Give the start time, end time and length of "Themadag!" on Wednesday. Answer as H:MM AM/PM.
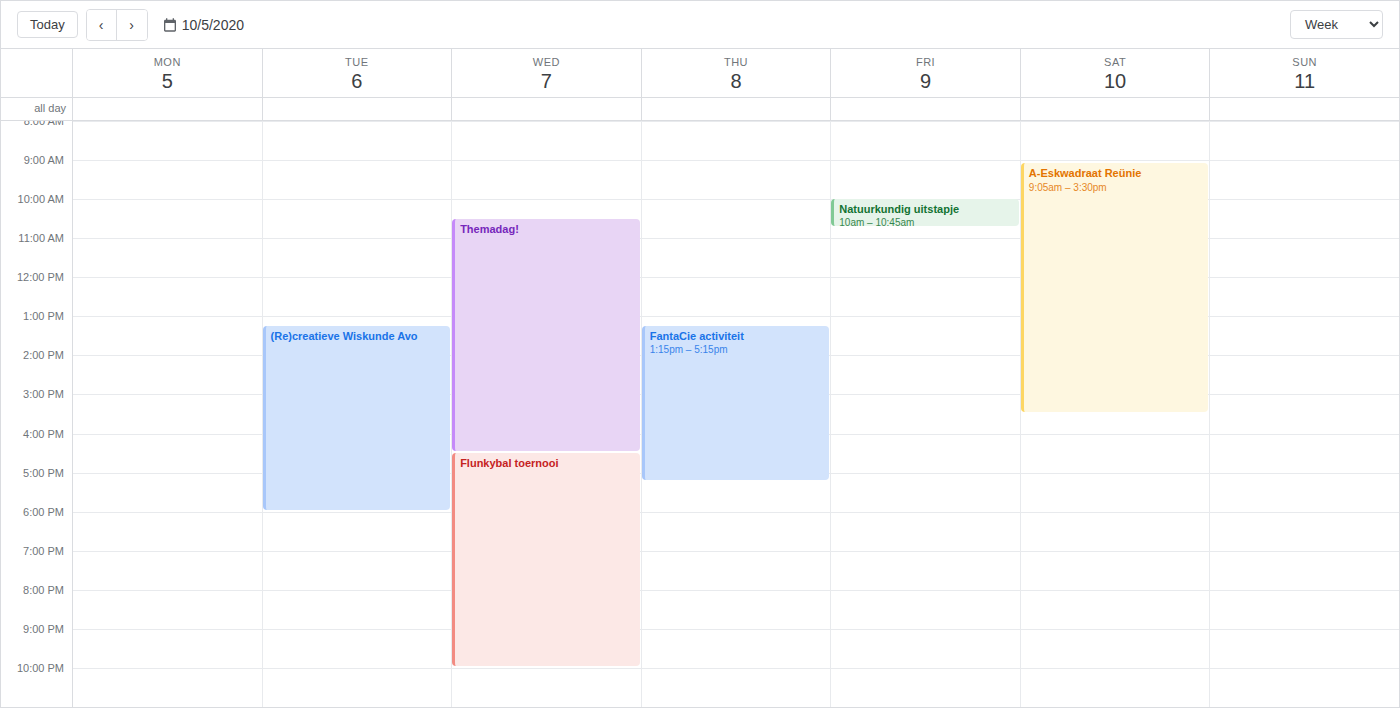
10:30 AM to 4:30 PM, 6 hours